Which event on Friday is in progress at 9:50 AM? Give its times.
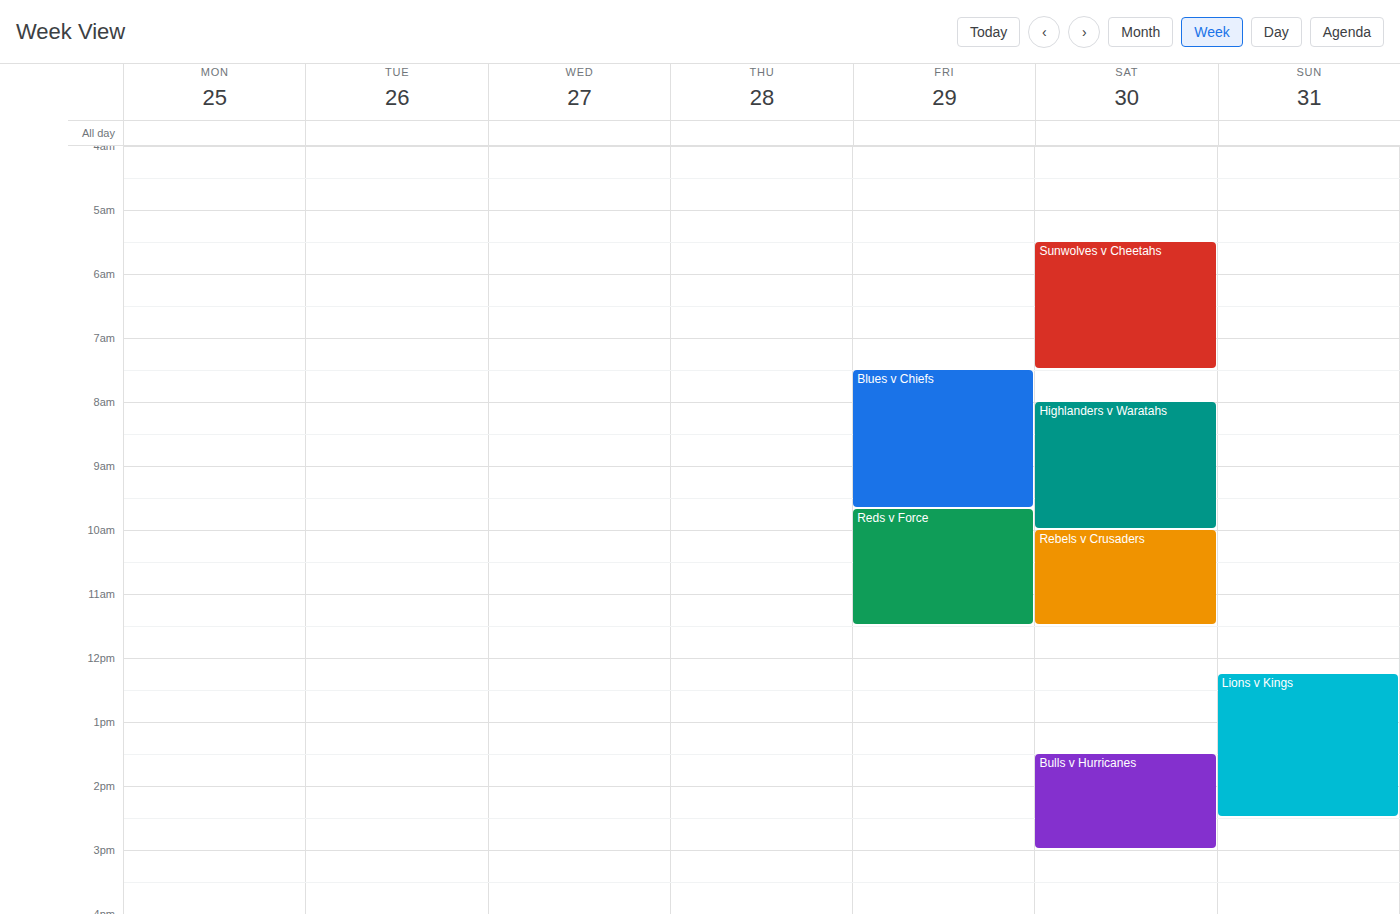
"Reds v Force", 9:40 AM to 11:30 AM